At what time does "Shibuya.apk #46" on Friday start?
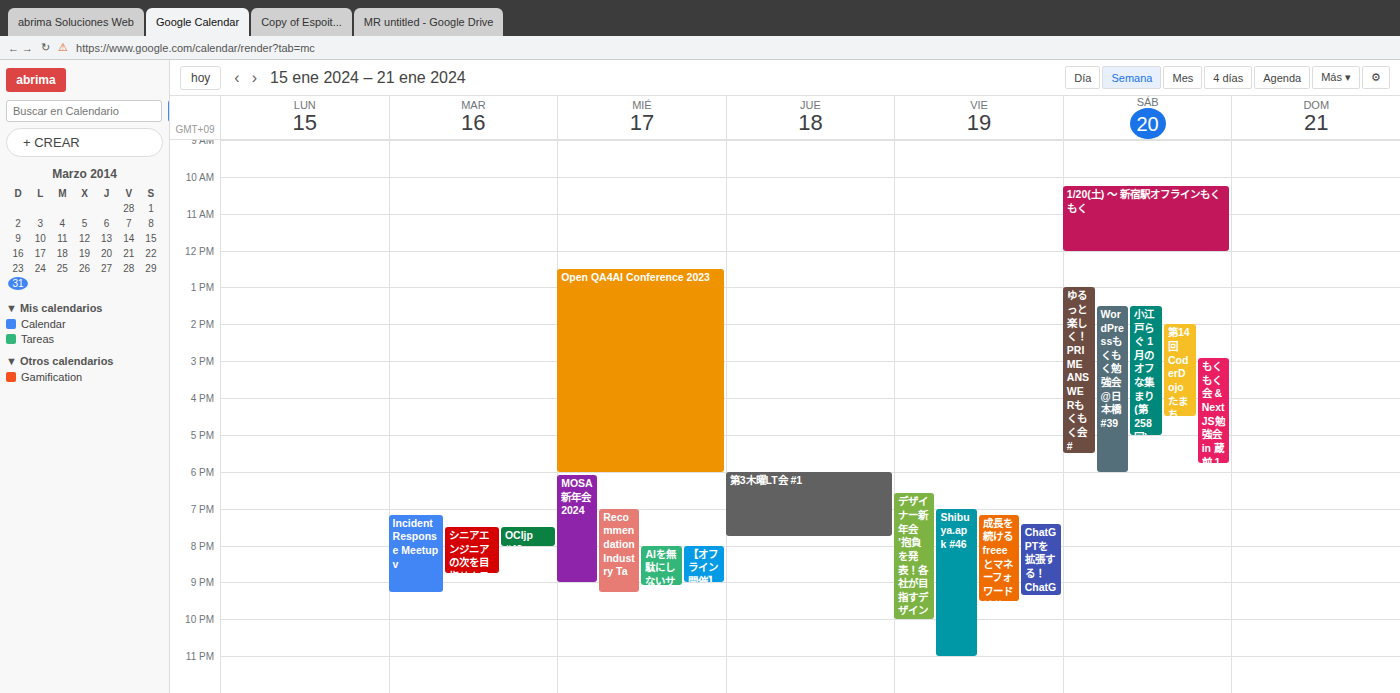
7:00 PM